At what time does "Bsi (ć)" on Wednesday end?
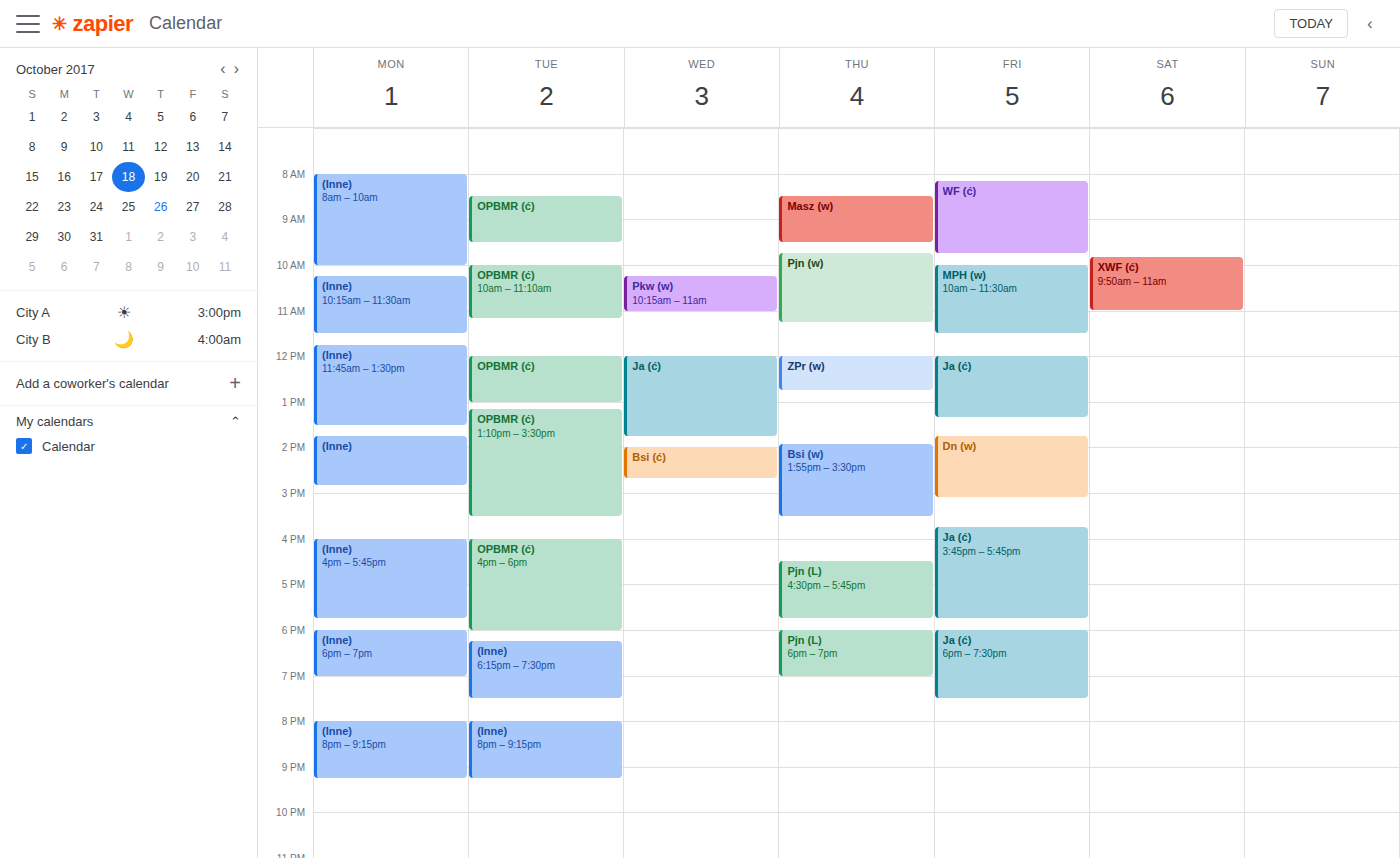
14:40